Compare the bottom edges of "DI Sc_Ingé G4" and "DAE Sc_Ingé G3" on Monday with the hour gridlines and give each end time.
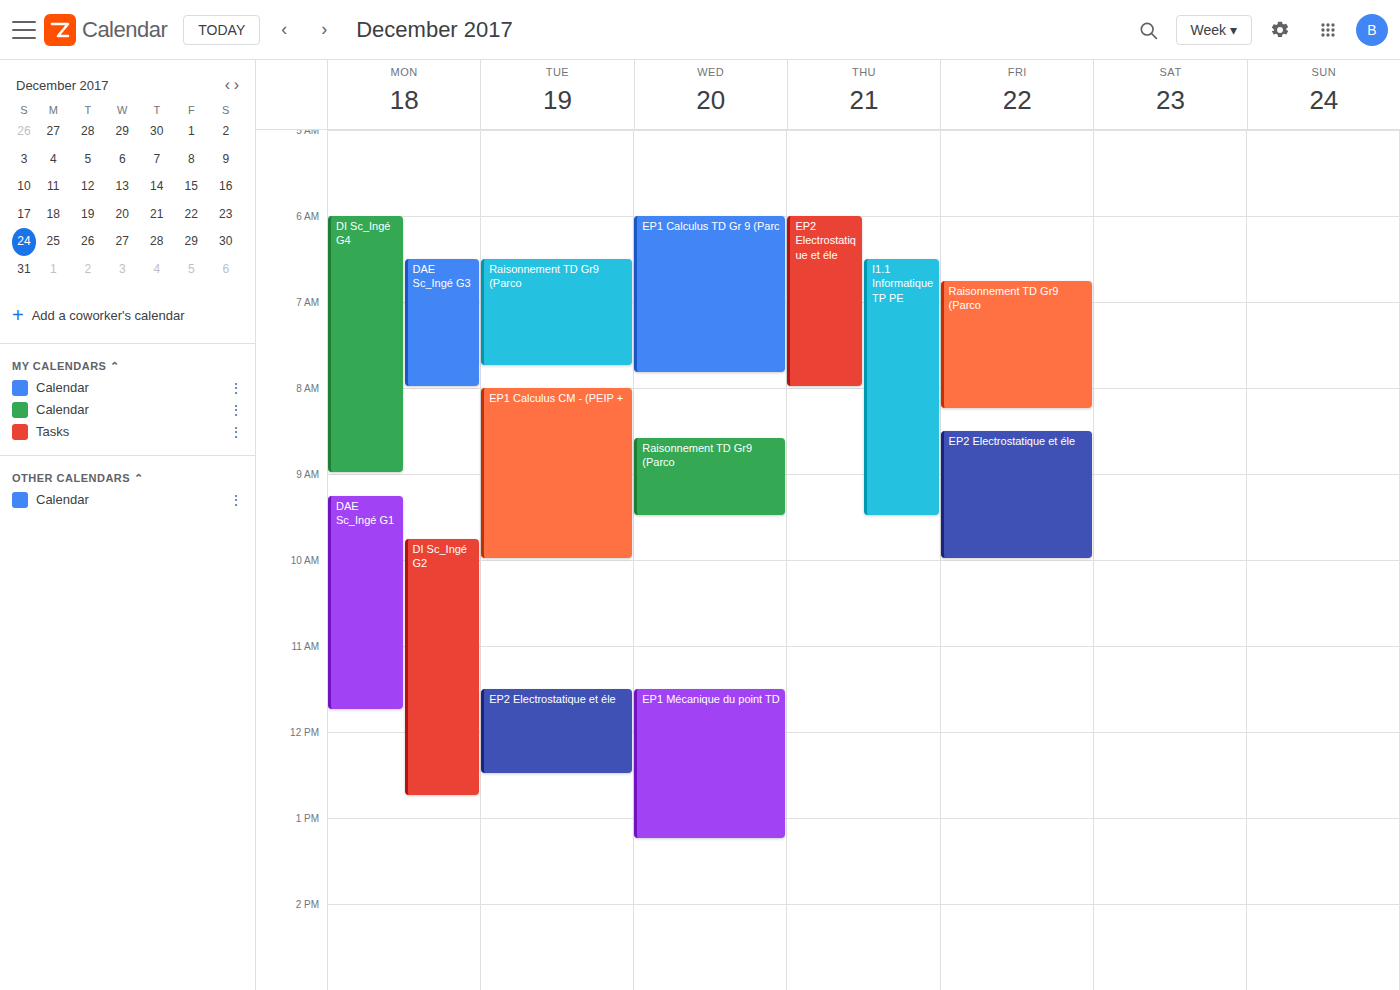
"DI Sc_Ingé G4": 9:00 AM, exactly on the 9 AM line. "DAE Sc_Ingé G3": 8:00 AM, exactly on the 8 AM line.